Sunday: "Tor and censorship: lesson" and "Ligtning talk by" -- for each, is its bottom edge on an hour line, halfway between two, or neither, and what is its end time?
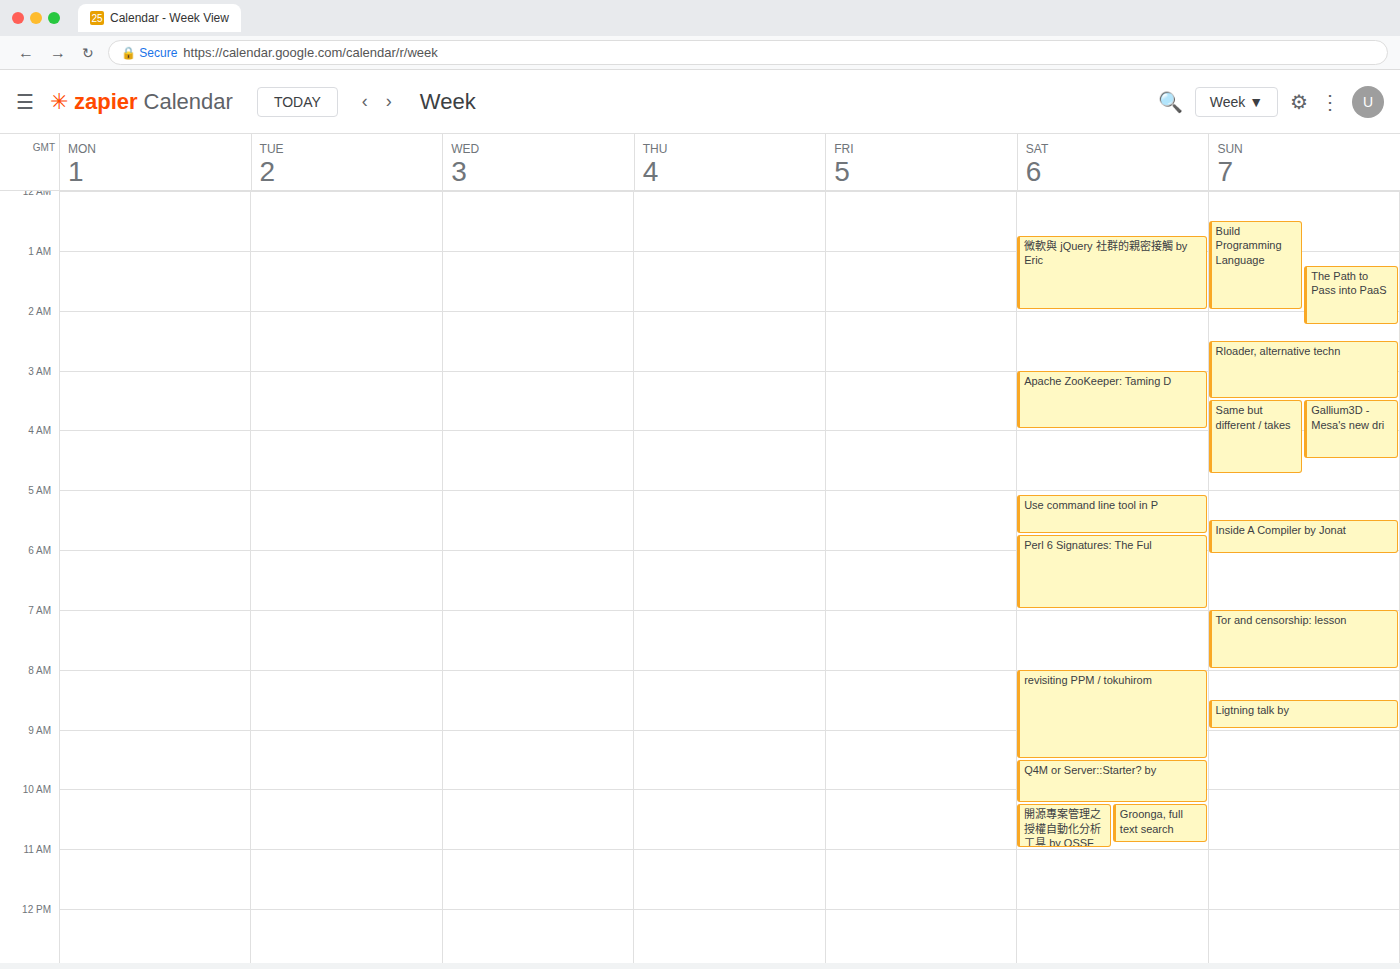
"Tor and censorship: lesson": 8:00 AM, exactly on the 8 AM line. "Ligtning talk by": 9:00 AM, exactly on the 9 AM line.